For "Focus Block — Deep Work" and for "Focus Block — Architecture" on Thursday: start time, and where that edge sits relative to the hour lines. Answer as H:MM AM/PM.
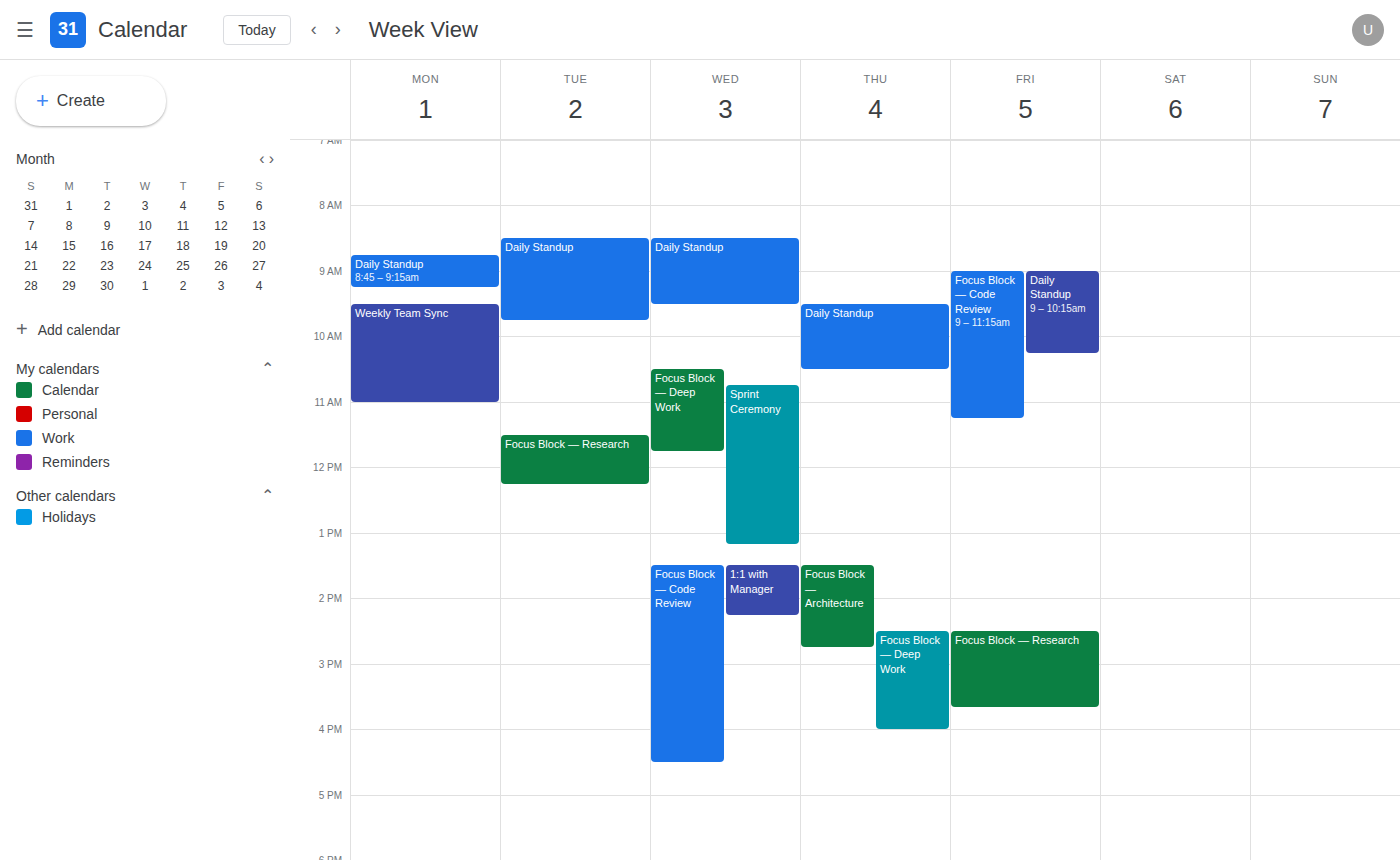
"Focus Block — Deep Work": 2:30 PM, halfway between the 2 PM and 3 PM lines. "Focus Block — Architecture": 1:30 PM, halfway between the 1 PM and 2 PM lines.